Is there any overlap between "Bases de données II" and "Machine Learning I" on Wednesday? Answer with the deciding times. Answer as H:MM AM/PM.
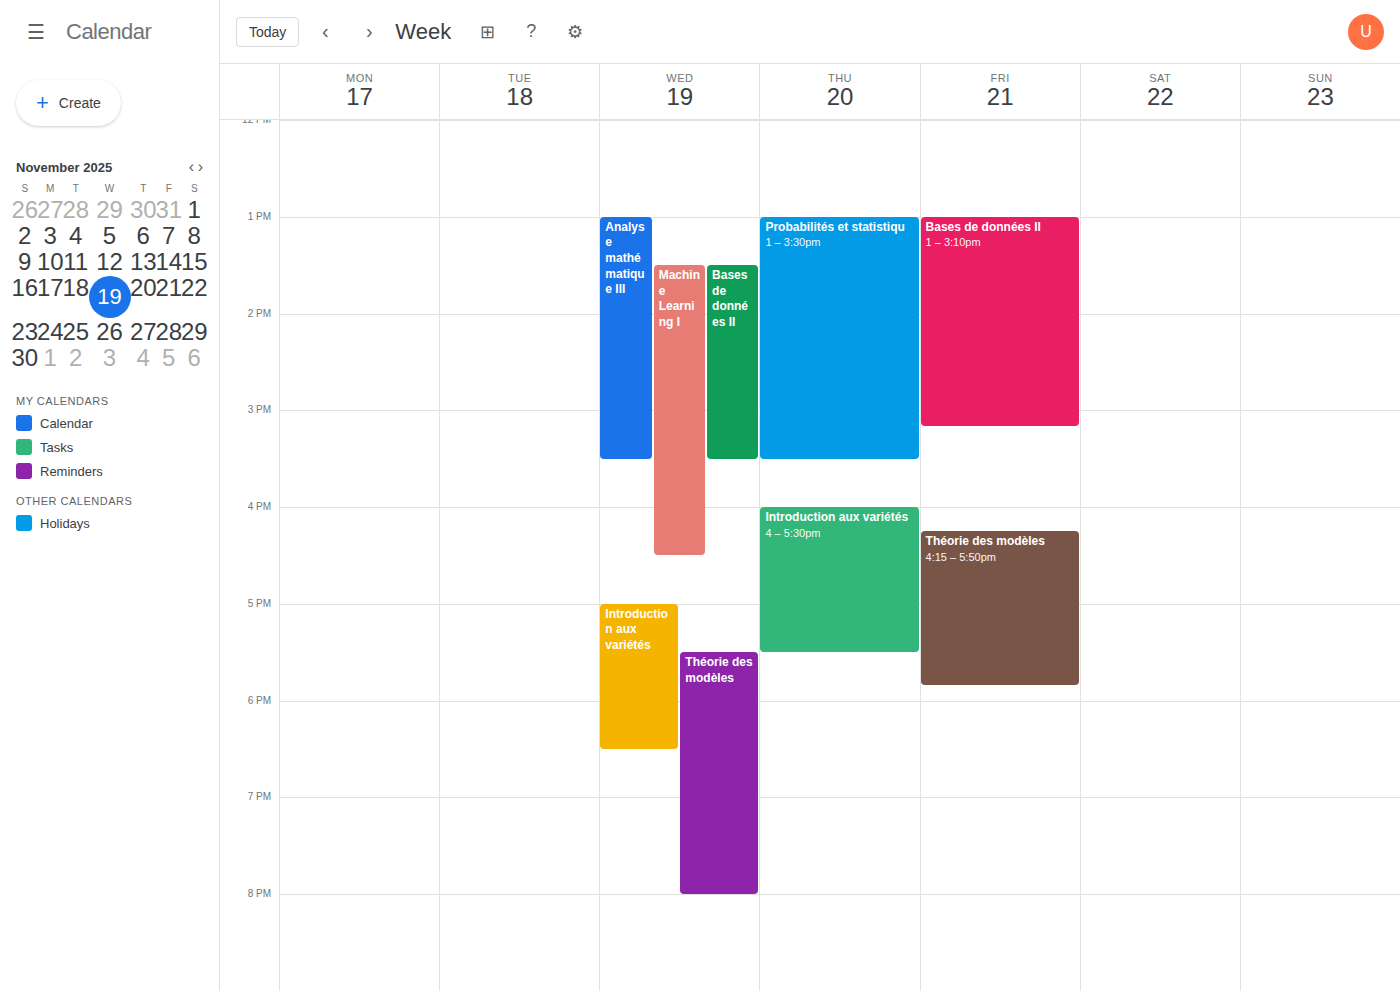
"Bases de données II" runs 1:30 PM to 3:30 PM, inside "Machine Learning I" -- they overlap.